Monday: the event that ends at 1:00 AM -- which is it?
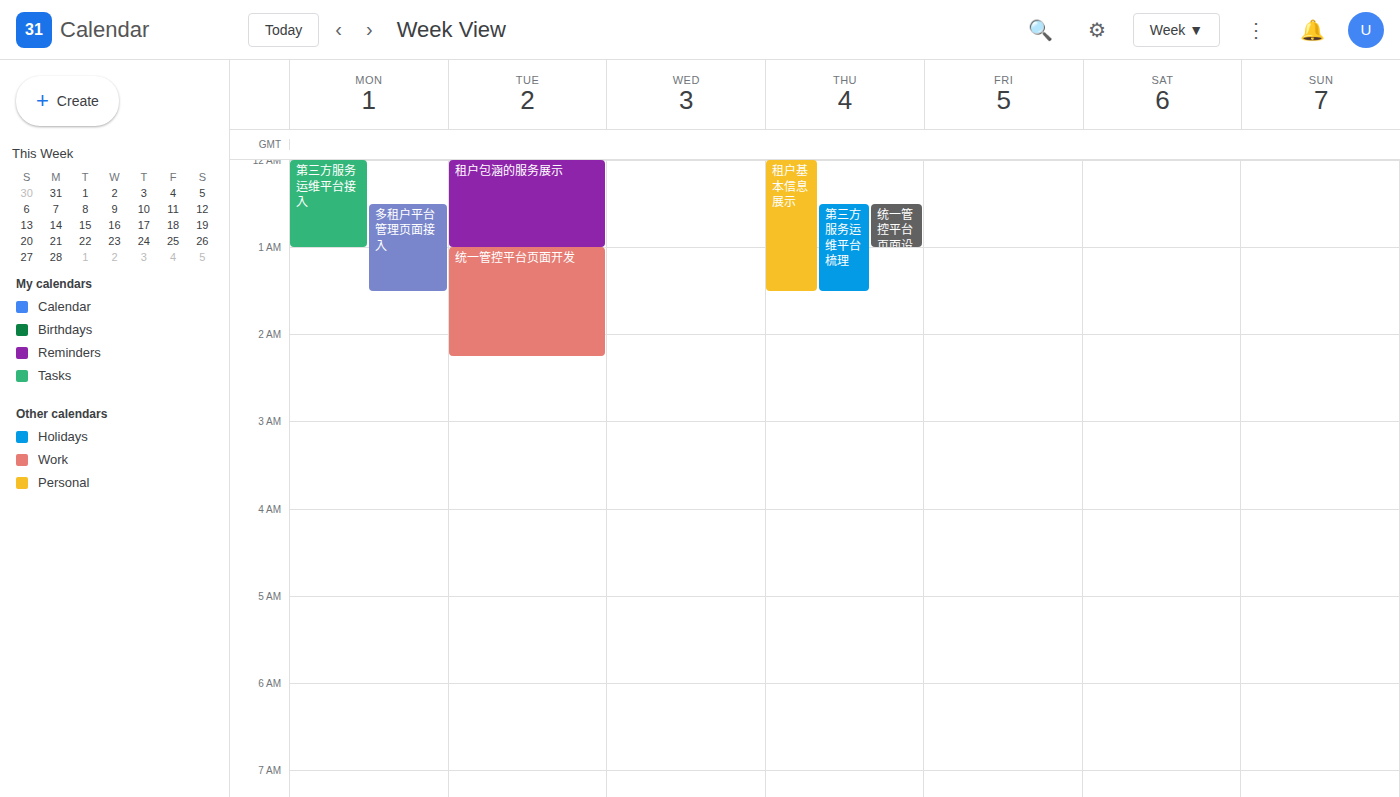
"第三方服务运维平台接入"